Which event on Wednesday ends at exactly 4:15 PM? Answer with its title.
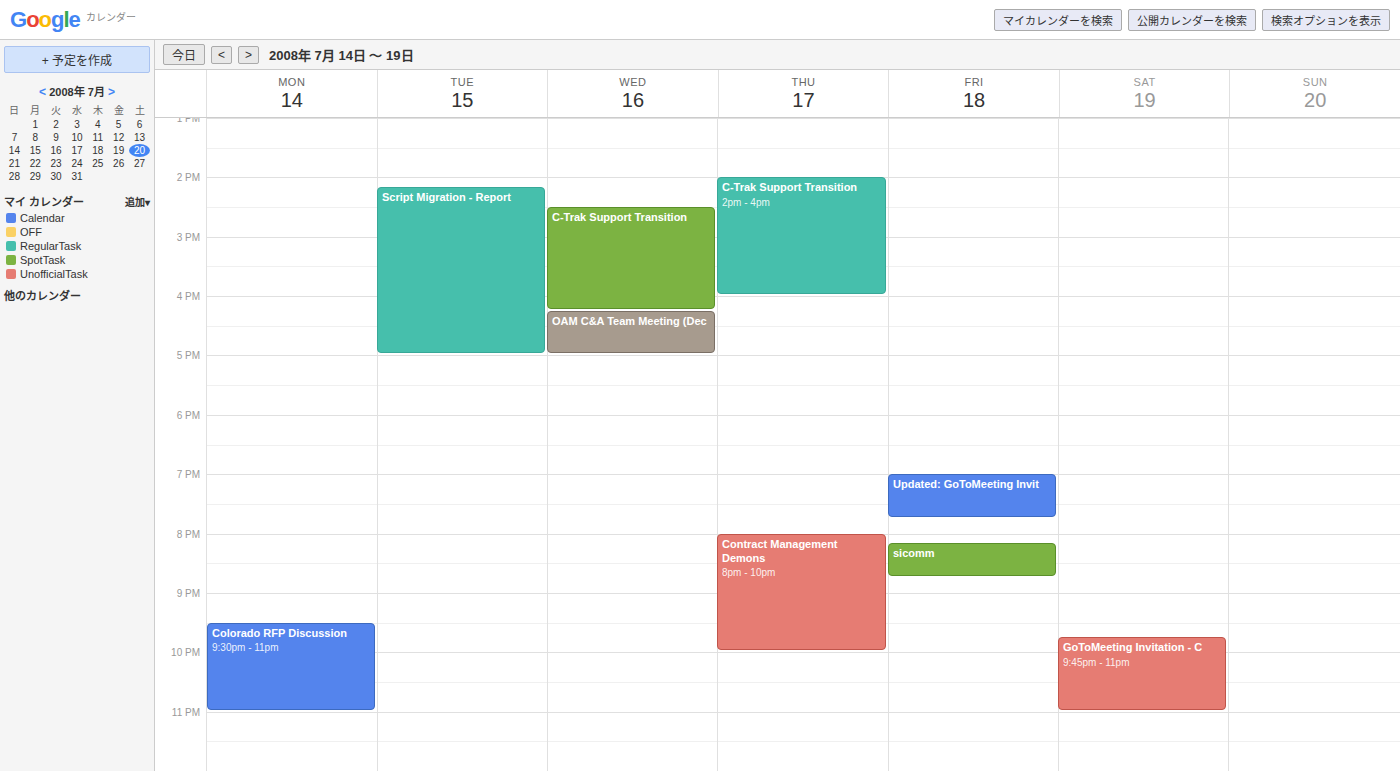
"C-Trak Support Transition"